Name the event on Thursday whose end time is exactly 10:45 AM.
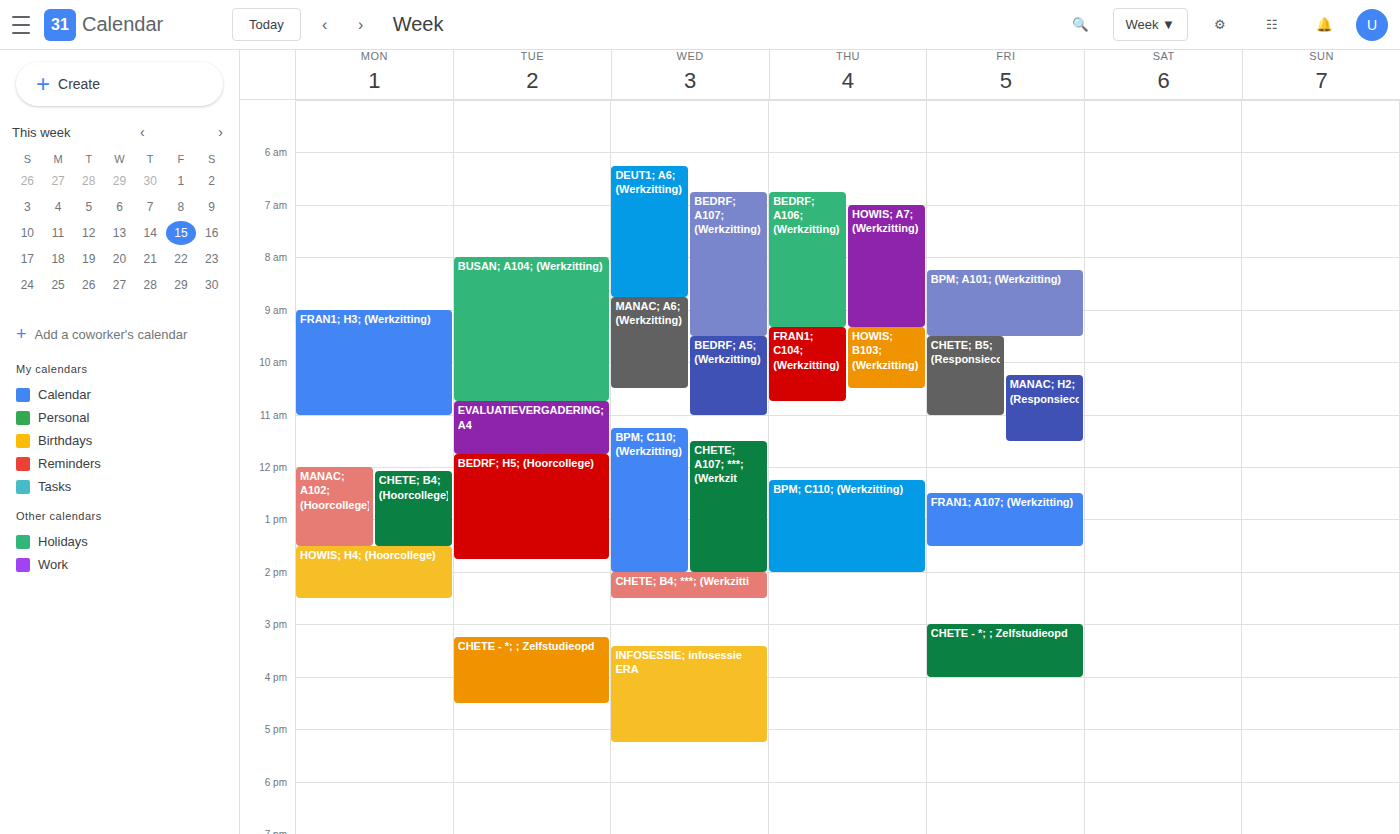
"FRAN1; C104; (Werkzitting)"